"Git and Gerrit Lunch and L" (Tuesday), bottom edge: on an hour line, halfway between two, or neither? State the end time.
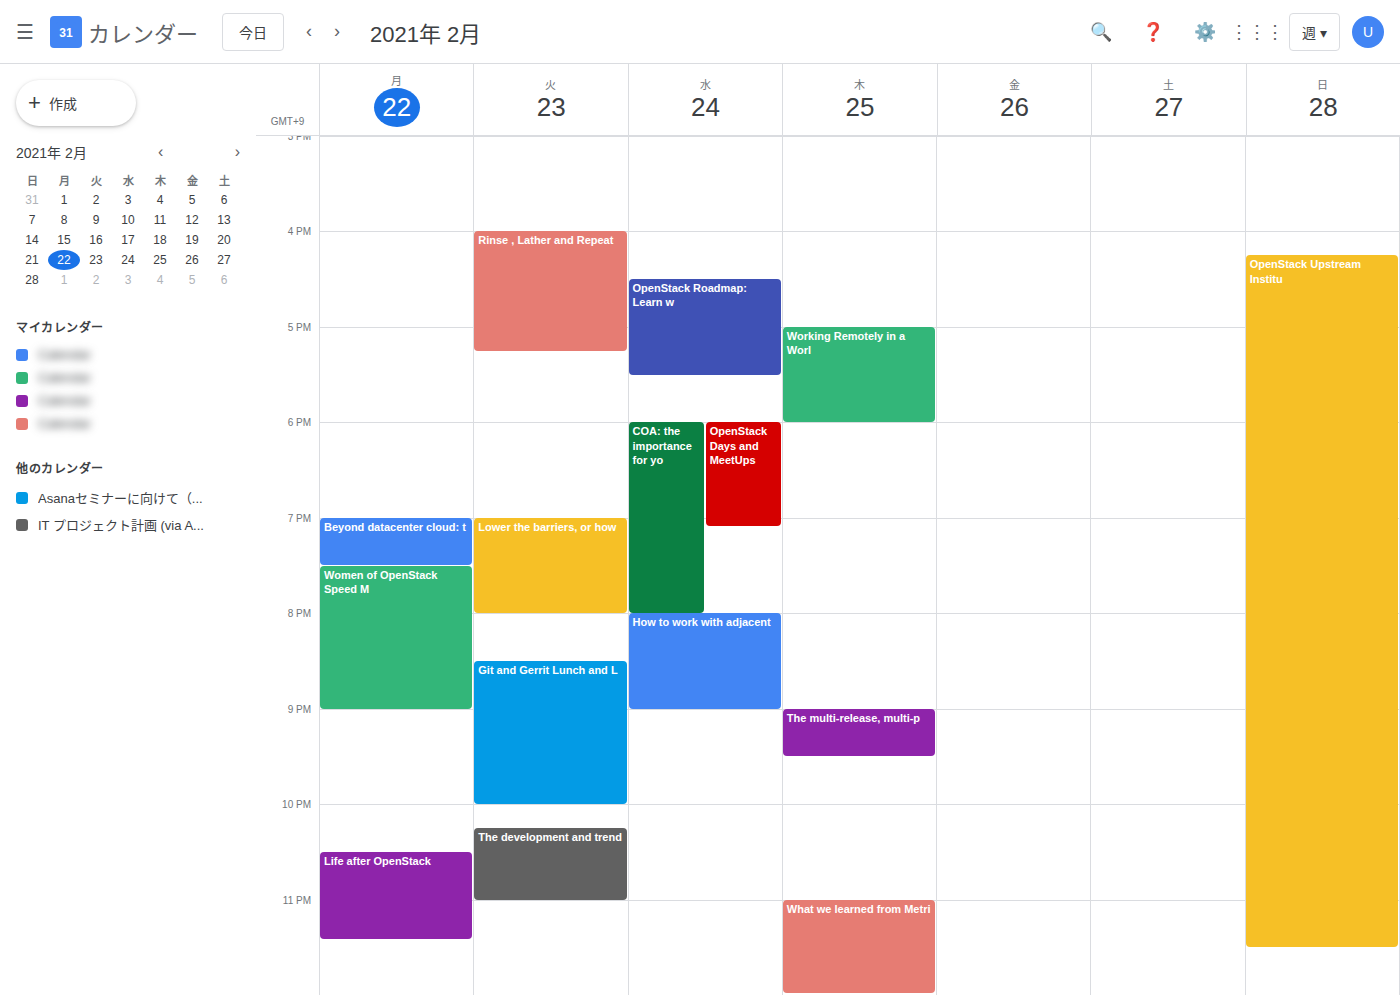
10:00 PM -- exactly on the 10 PM line.